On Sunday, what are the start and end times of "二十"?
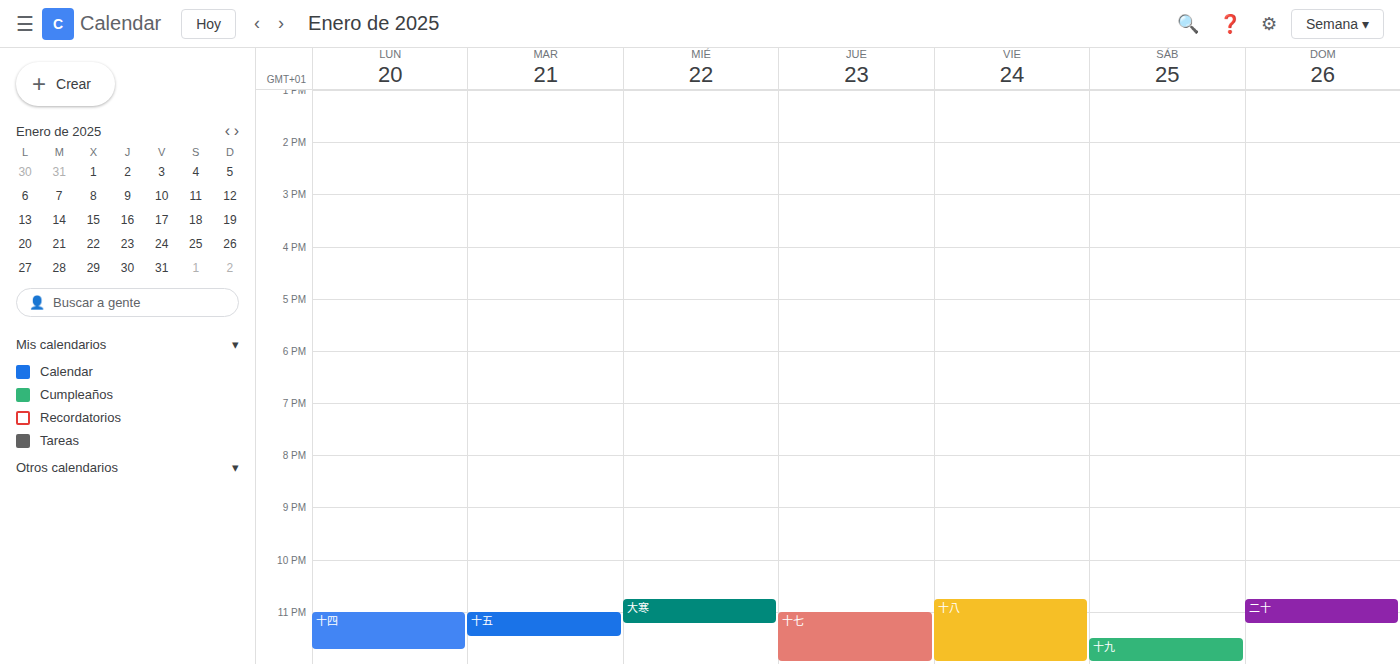
22:45 to 23:15